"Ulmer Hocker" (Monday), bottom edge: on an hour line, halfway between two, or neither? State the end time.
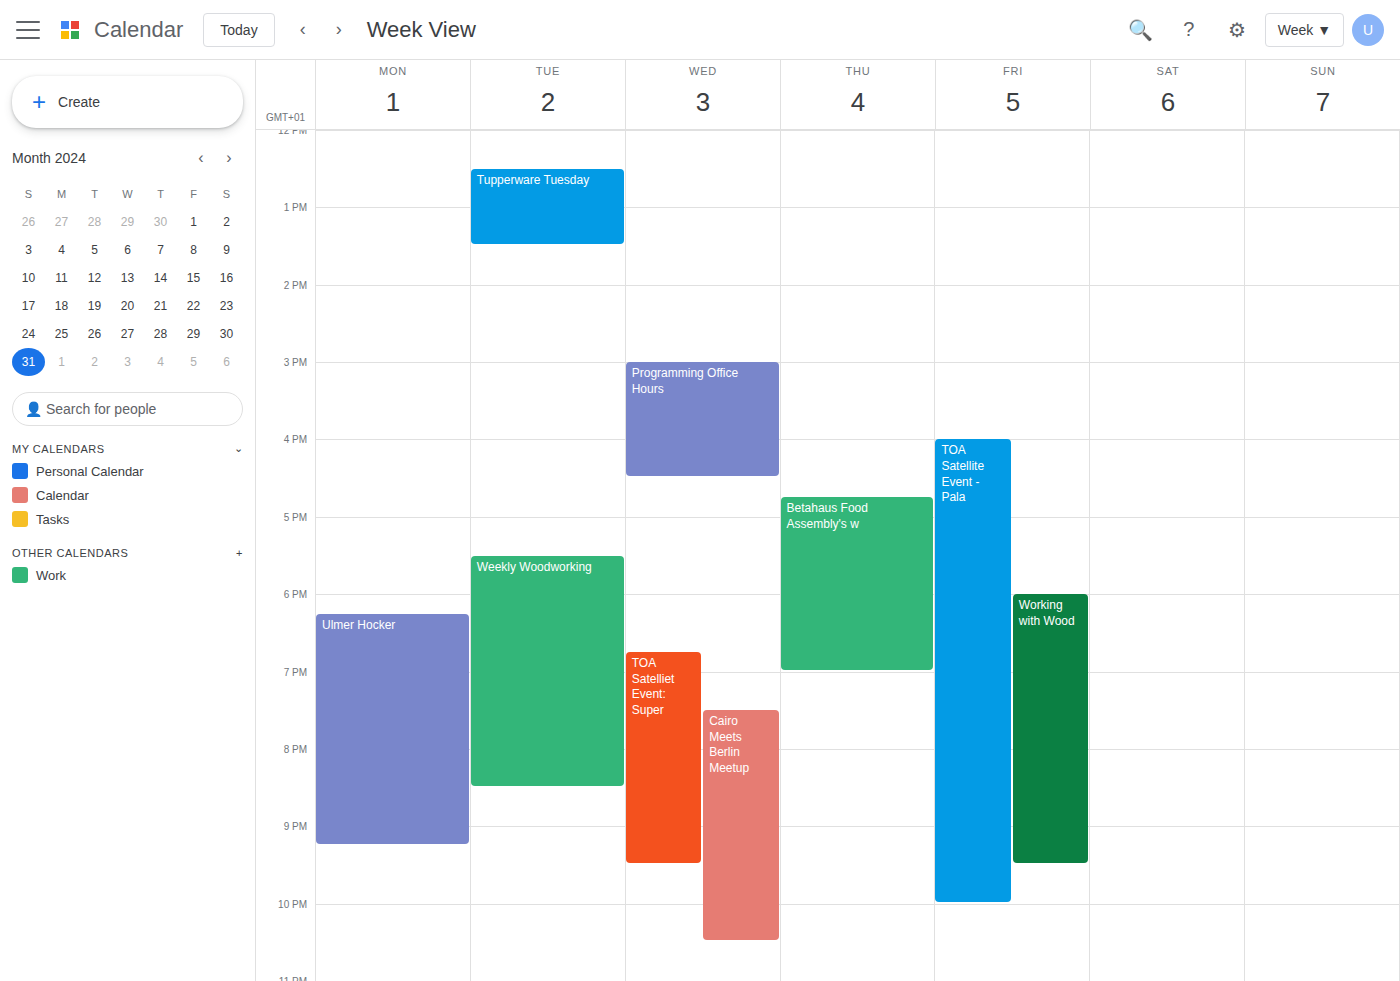
9:15 PM -- neither: a quarter of the way from the 9 PM line to the 10 PM line.